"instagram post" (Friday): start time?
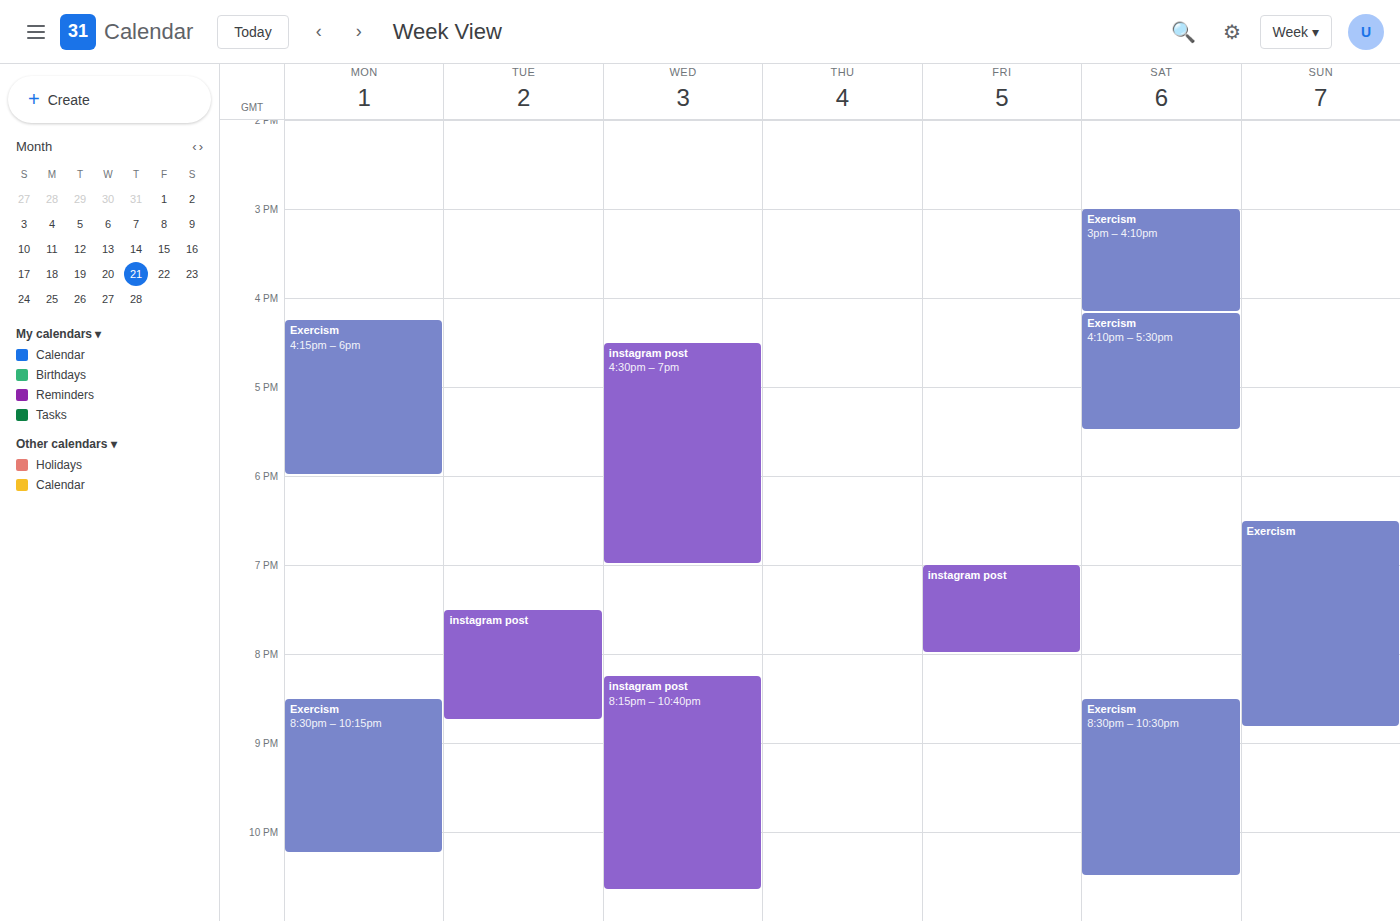
7:00 PM